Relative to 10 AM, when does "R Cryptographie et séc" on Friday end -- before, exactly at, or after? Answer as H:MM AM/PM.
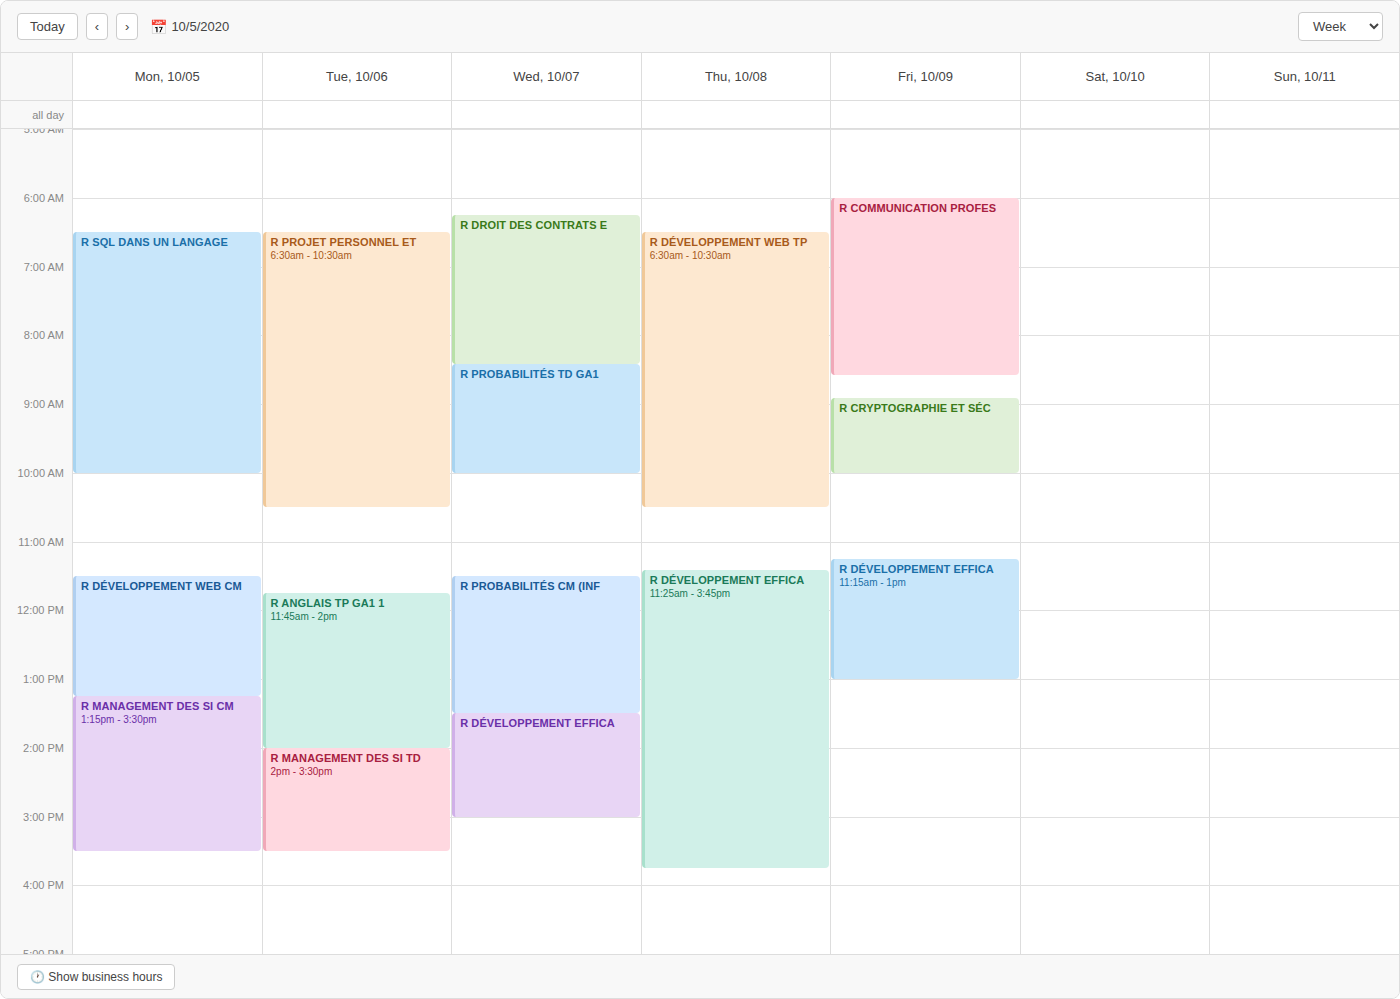
10:00 AM -- exactly at 10 AM, on the 10 AM line.